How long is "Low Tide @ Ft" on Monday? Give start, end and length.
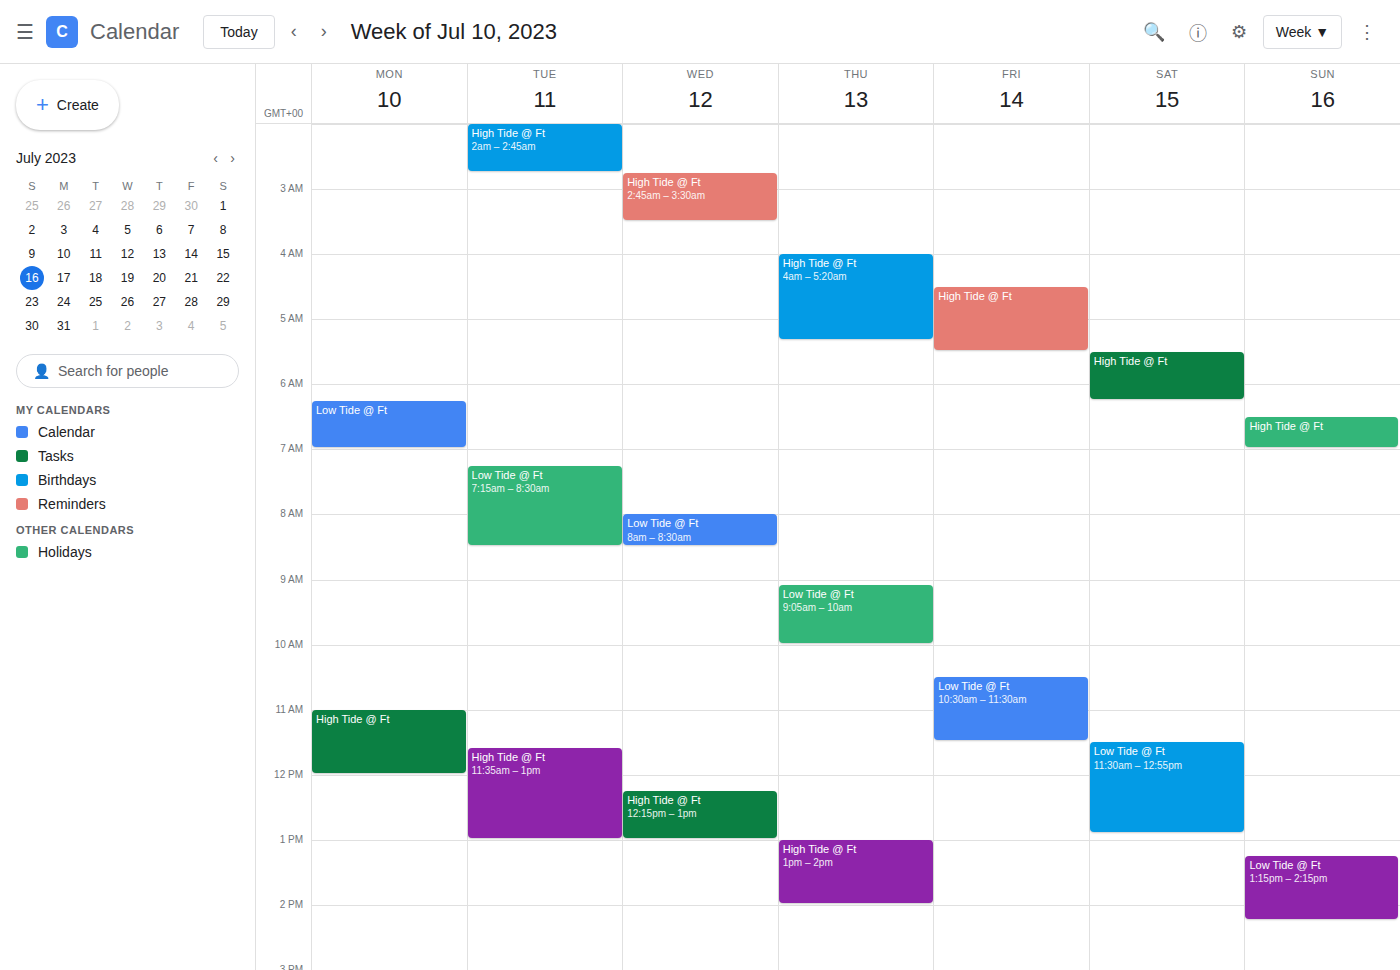
6:15 AM to 7:00 AM, 45 minutes